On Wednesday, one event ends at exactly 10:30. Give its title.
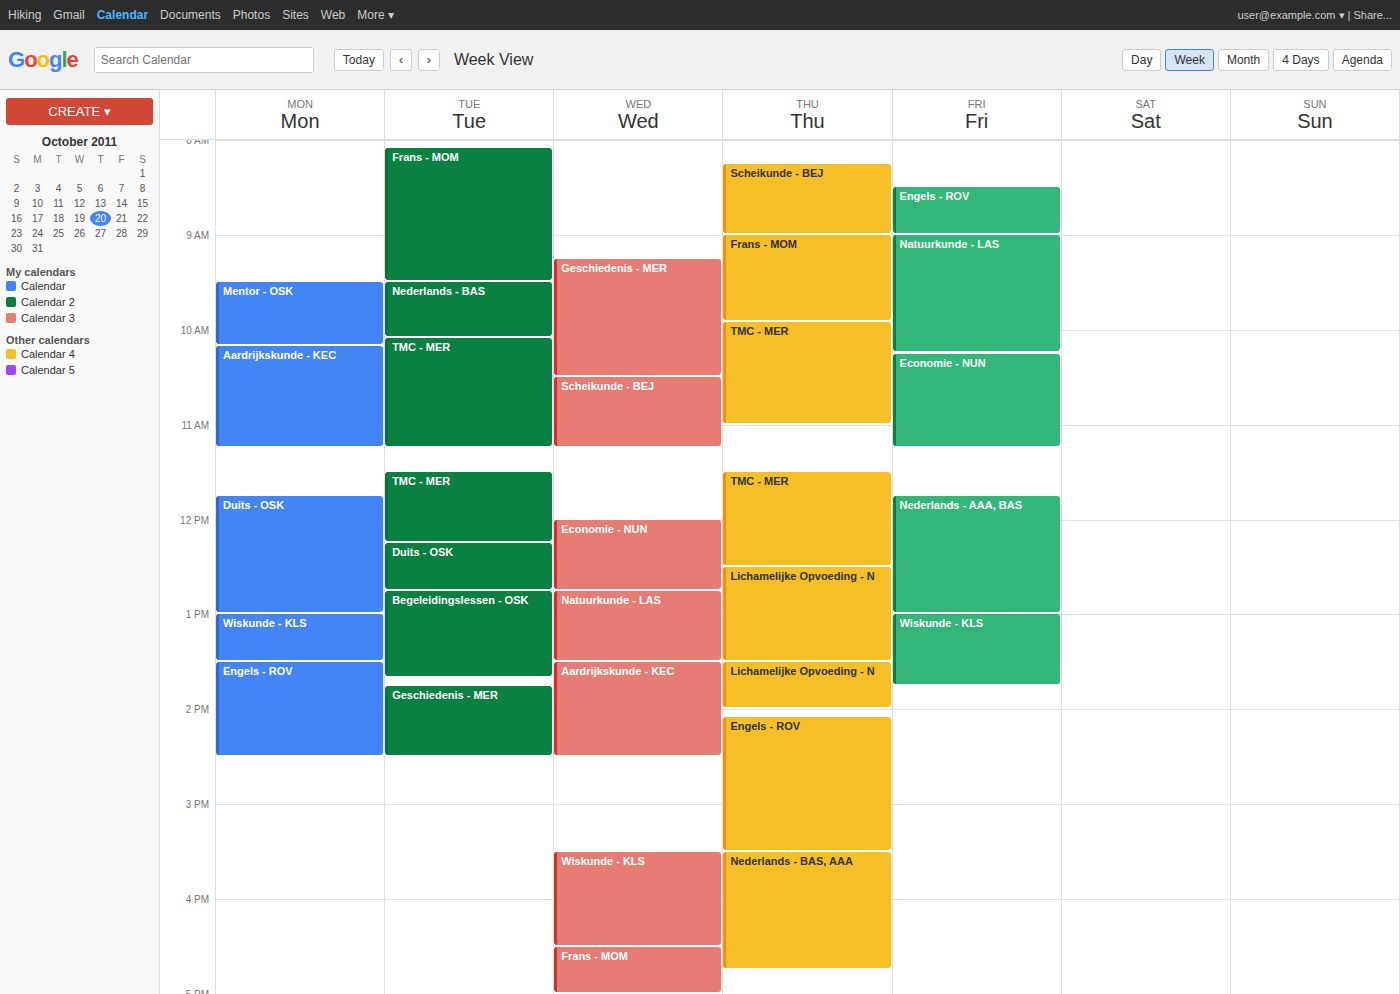
"Geschiedenis - MER"